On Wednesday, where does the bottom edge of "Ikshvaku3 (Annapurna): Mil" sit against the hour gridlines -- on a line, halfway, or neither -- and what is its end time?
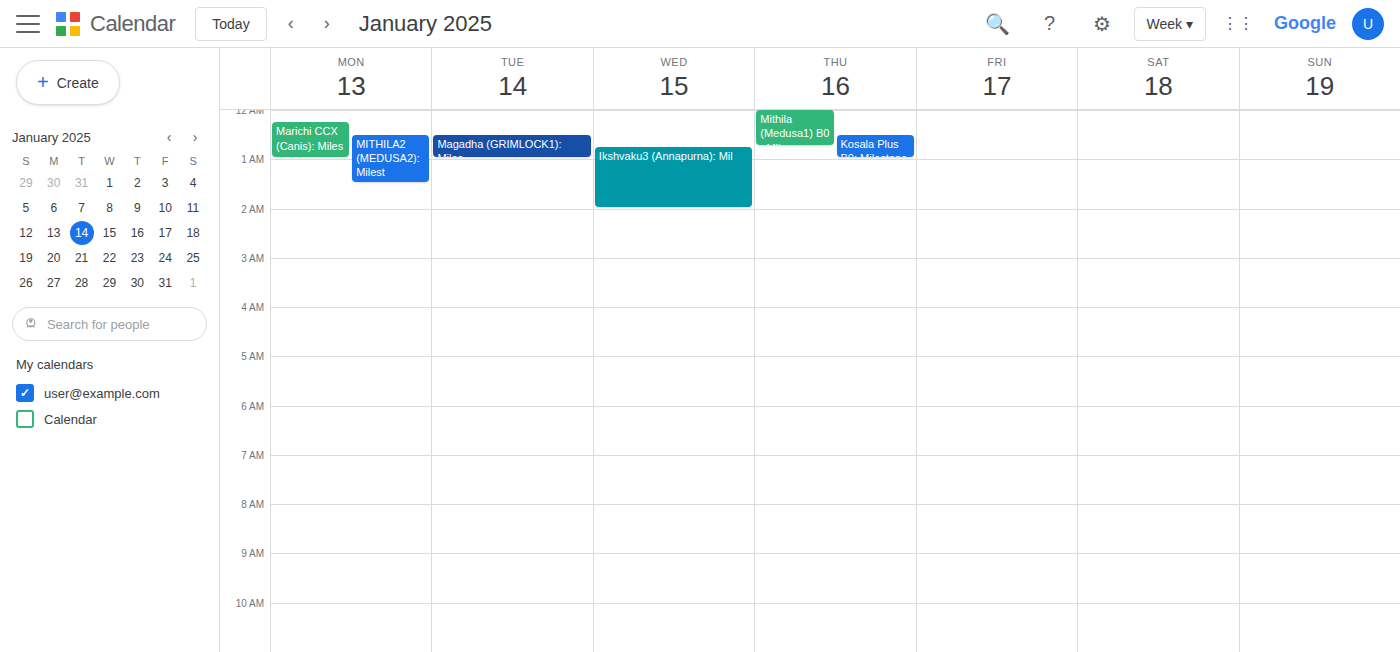
02:00 -- exactly on the 02:00 line.